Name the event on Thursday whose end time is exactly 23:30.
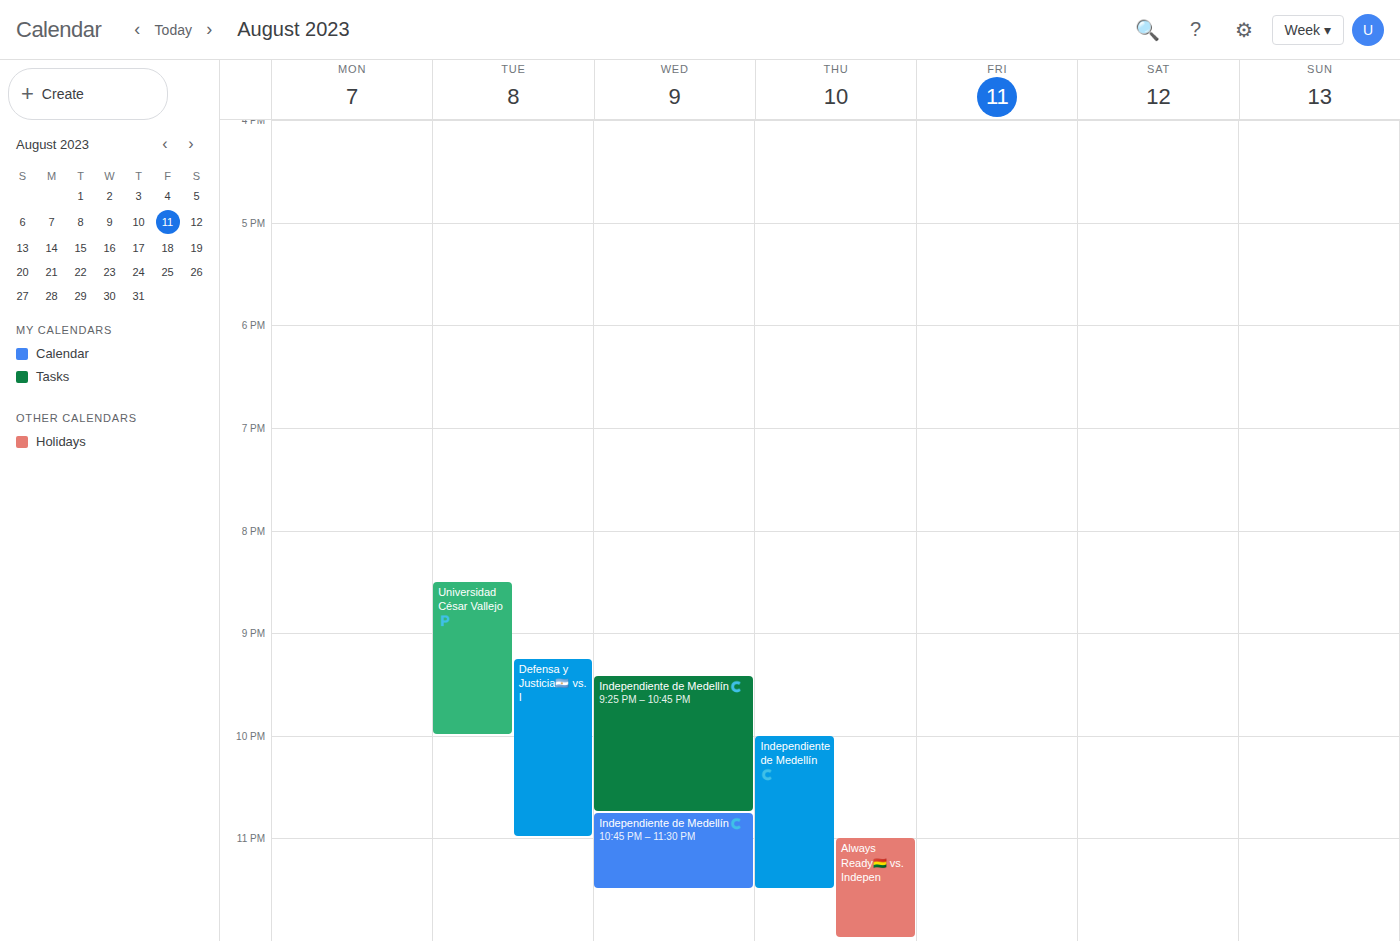
"Independiente de Medellín🇨"